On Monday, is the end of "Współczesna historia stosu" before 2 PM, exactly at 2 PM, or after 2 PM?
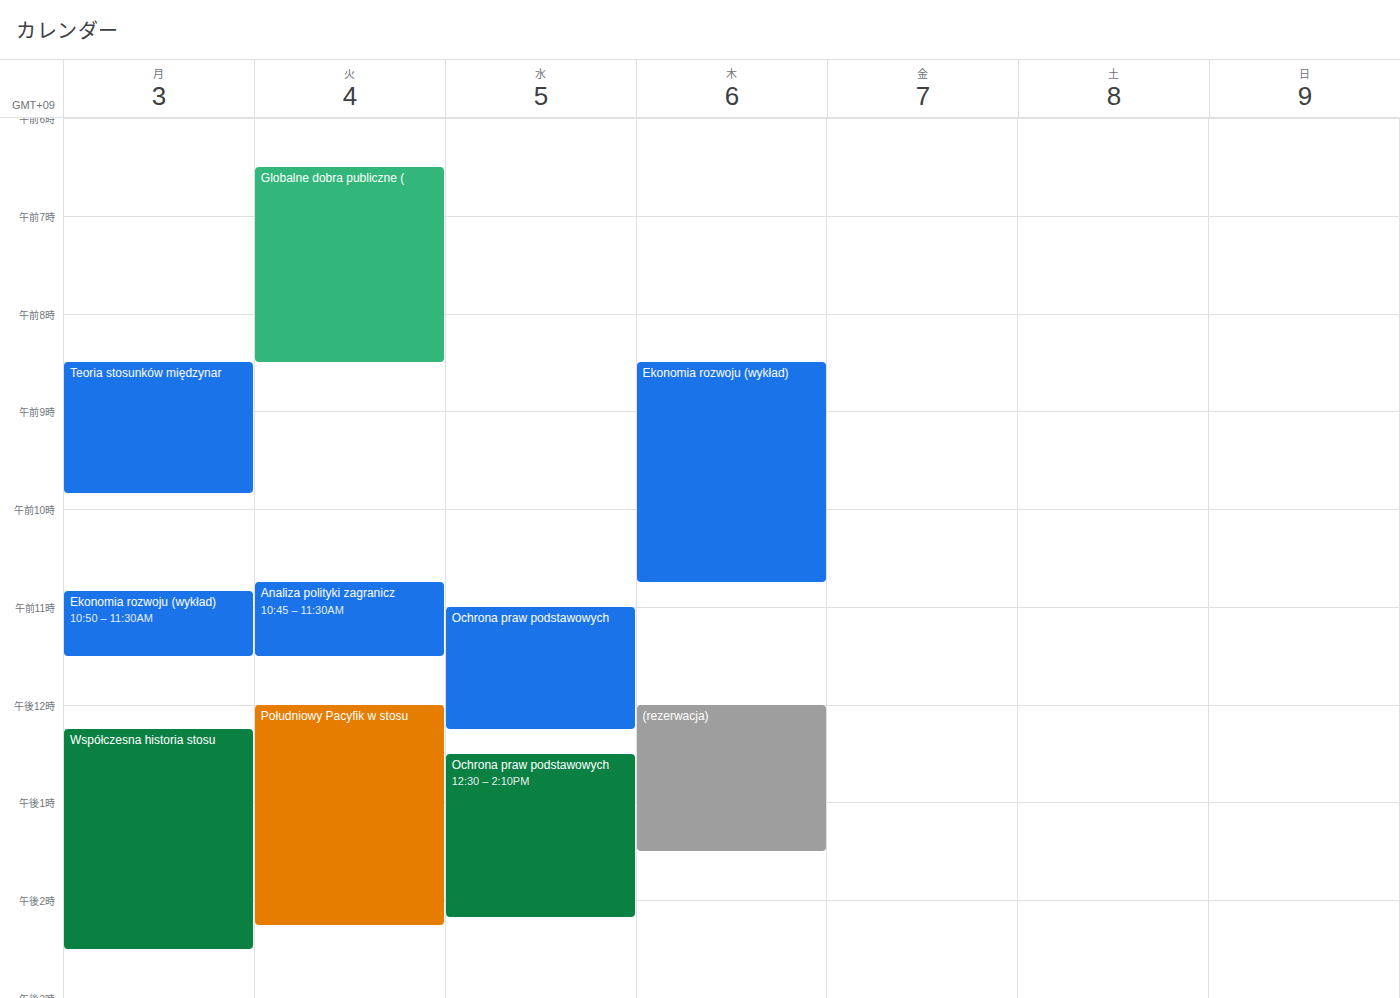
2:30 PM -- after 2 PM, 30 minutes below the 2 PM line.